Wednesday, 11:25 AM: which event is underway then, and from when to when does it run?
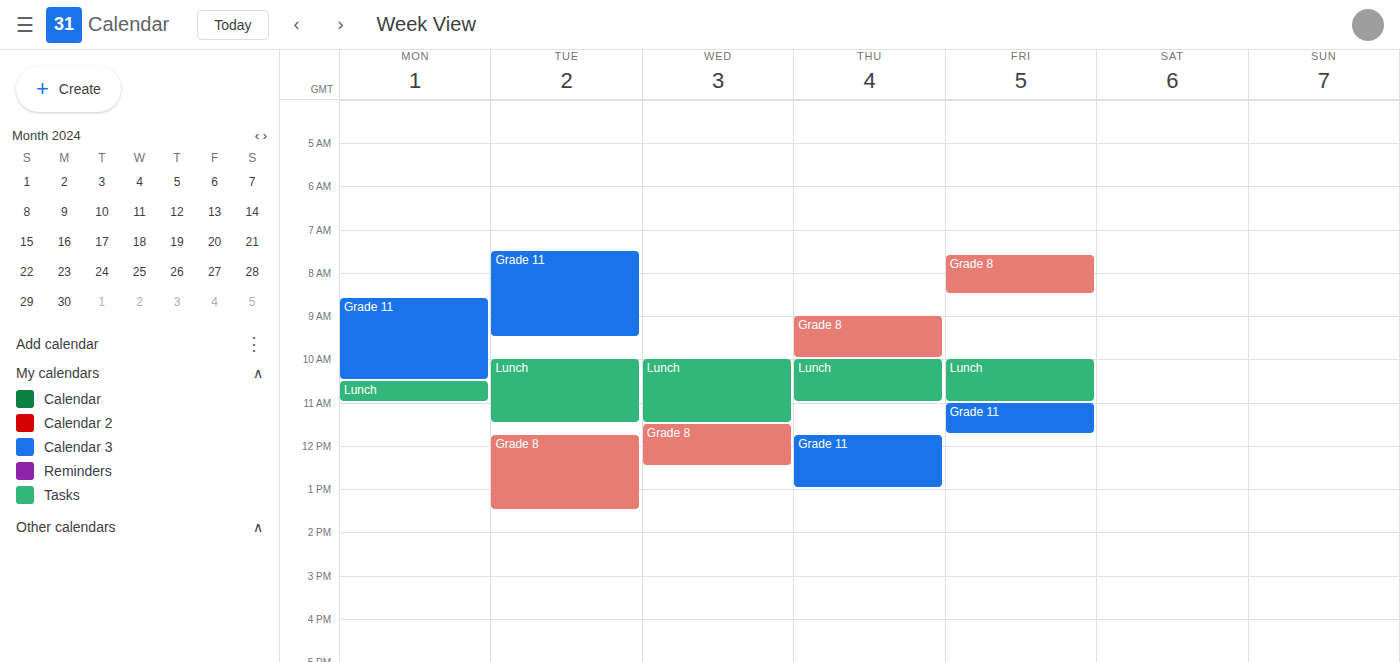
"Lunch", 10:00 AM to 11:30 AM